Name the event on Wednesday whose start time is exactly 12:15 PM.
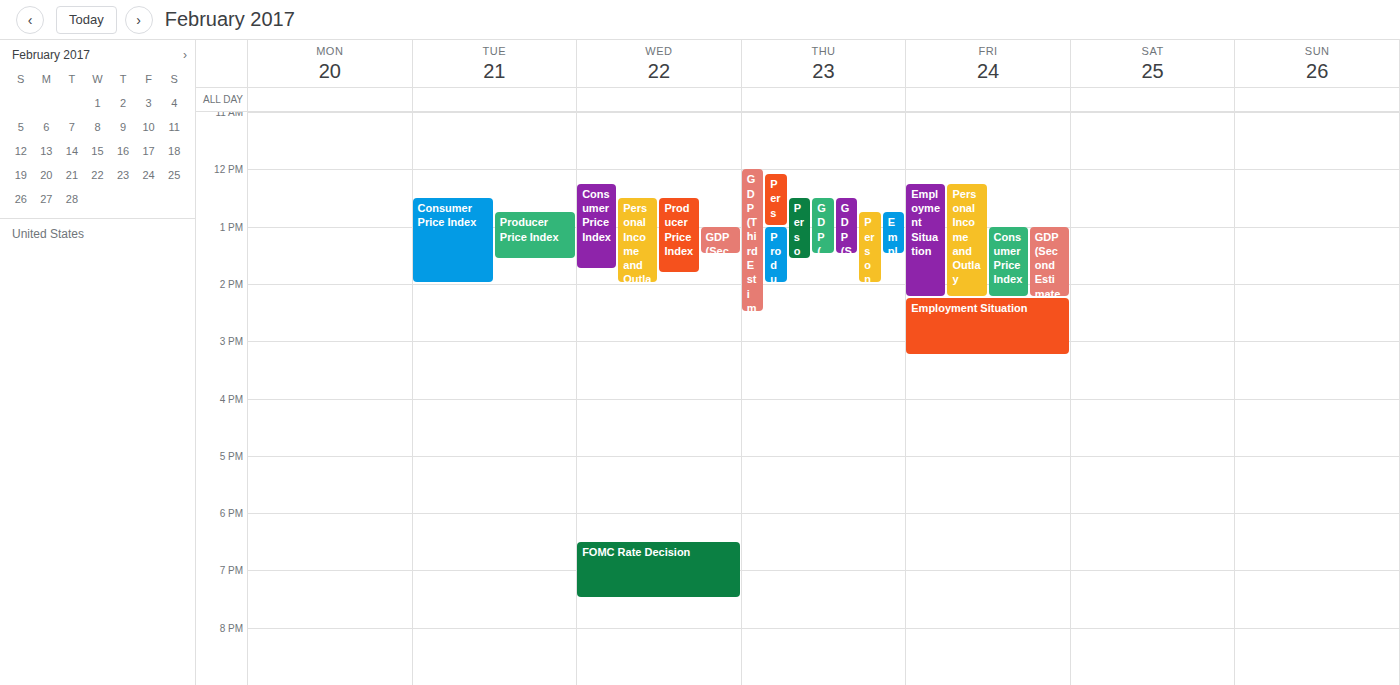
"Consumer Price Index"